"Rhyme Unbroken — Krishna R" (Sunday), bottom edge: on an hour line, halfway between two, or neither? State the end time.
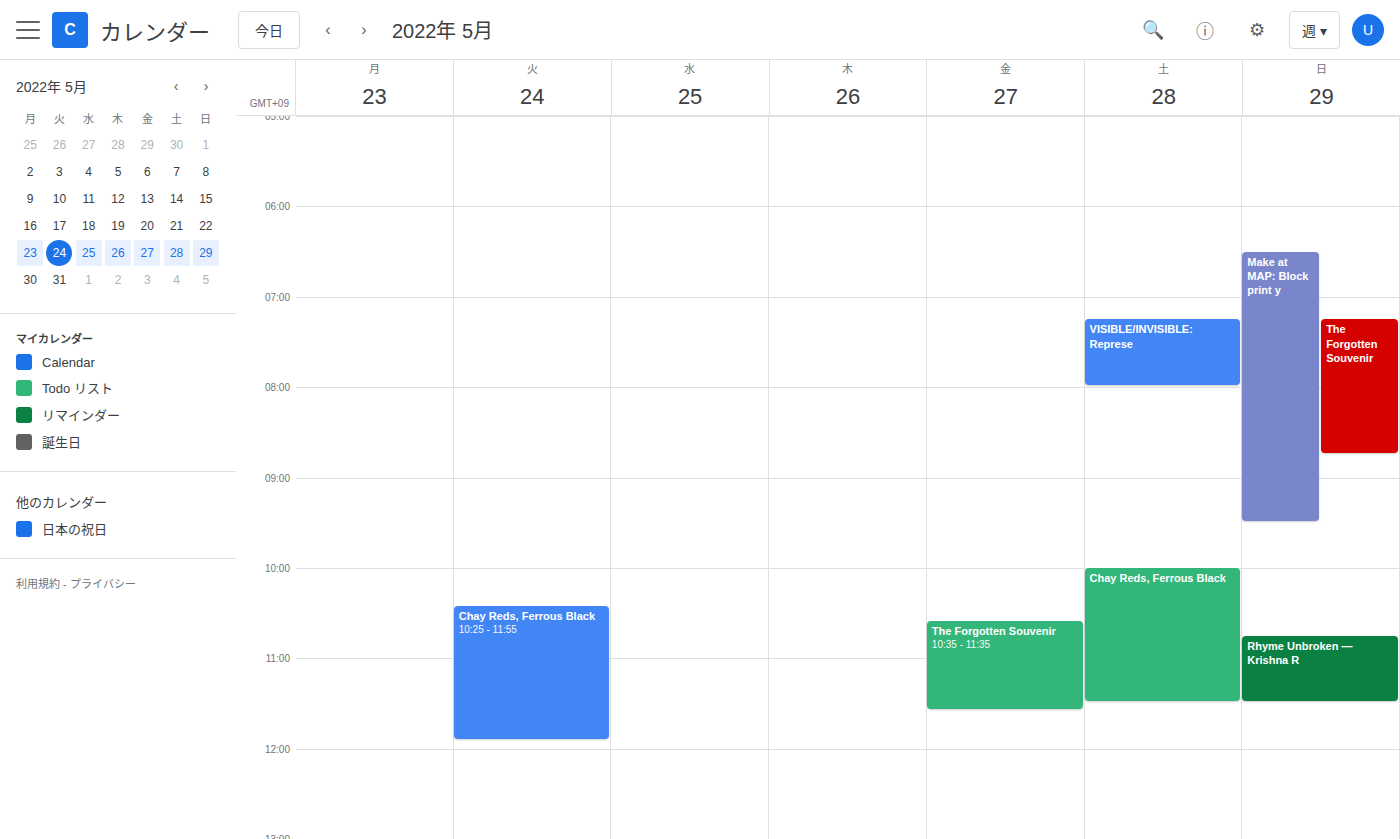
11:30 AM -- halfway between the 11 AM and 12 PM lines.